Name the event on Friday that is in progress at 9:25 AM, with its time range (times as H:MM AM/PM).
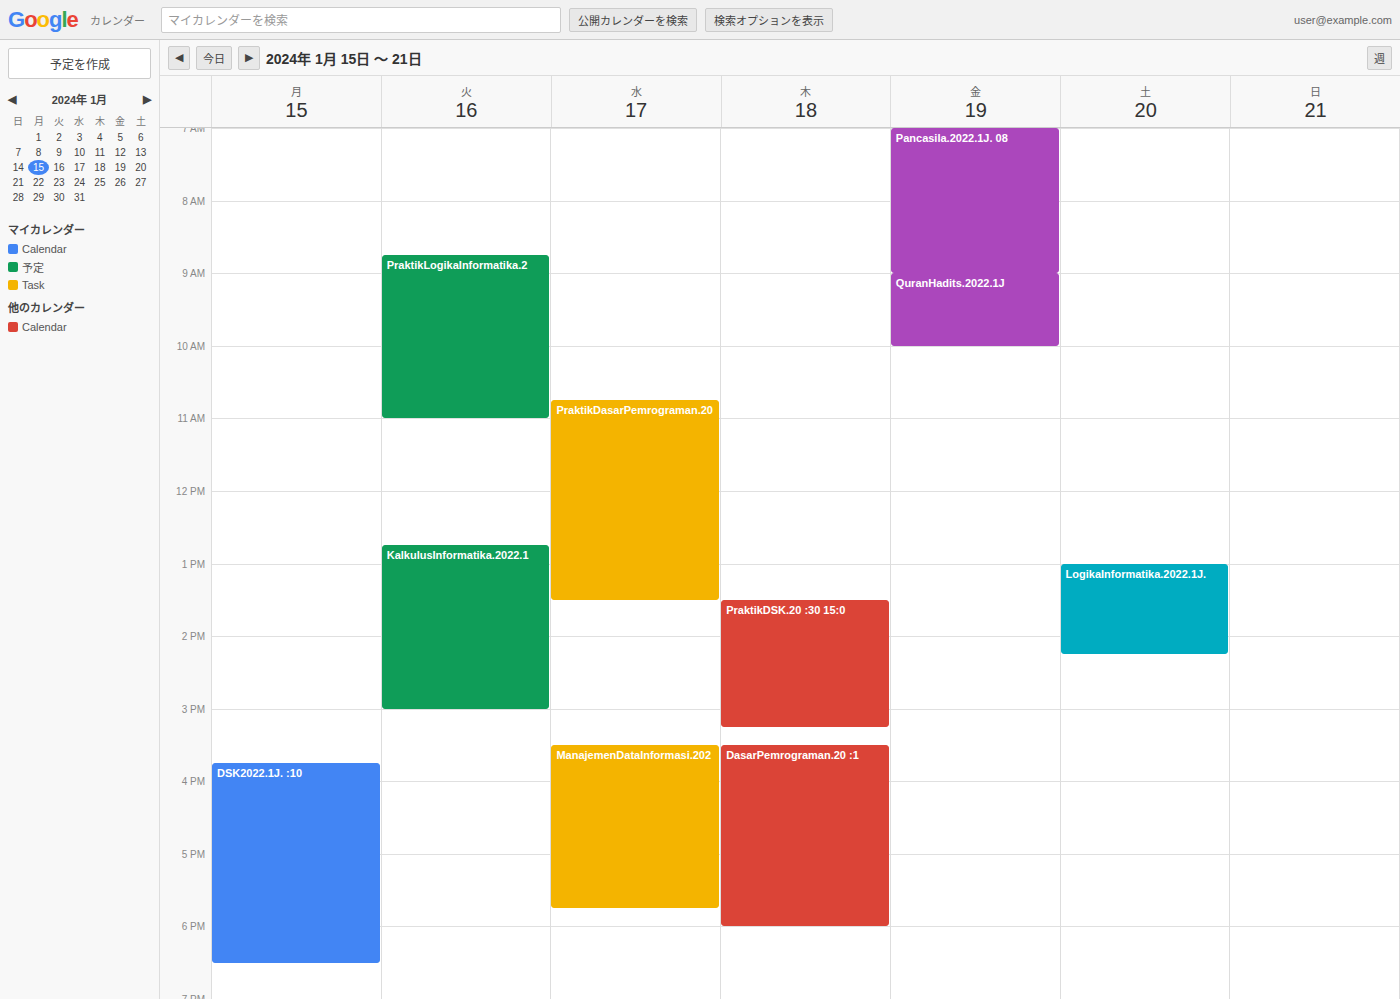
"QuranHadits.2022.1J", 9:00 AM to 10:00 AM